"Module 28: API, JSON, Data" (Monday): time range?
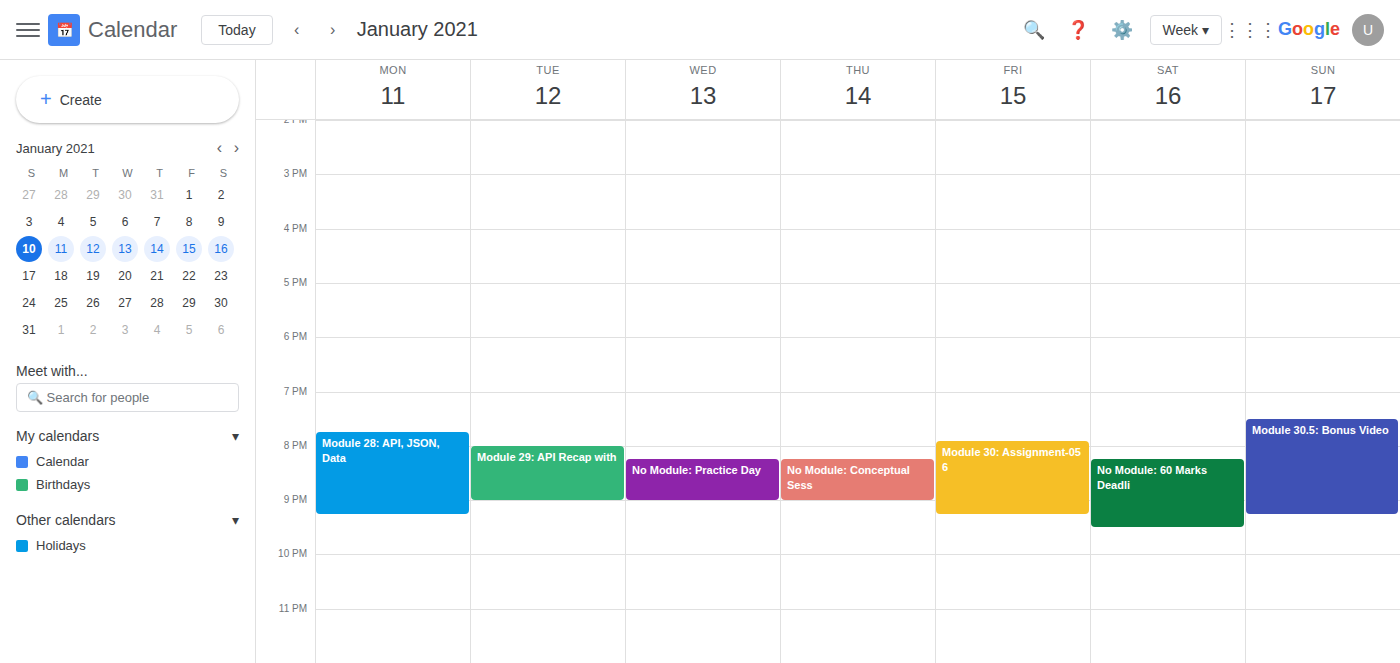
19:45 to 21:15